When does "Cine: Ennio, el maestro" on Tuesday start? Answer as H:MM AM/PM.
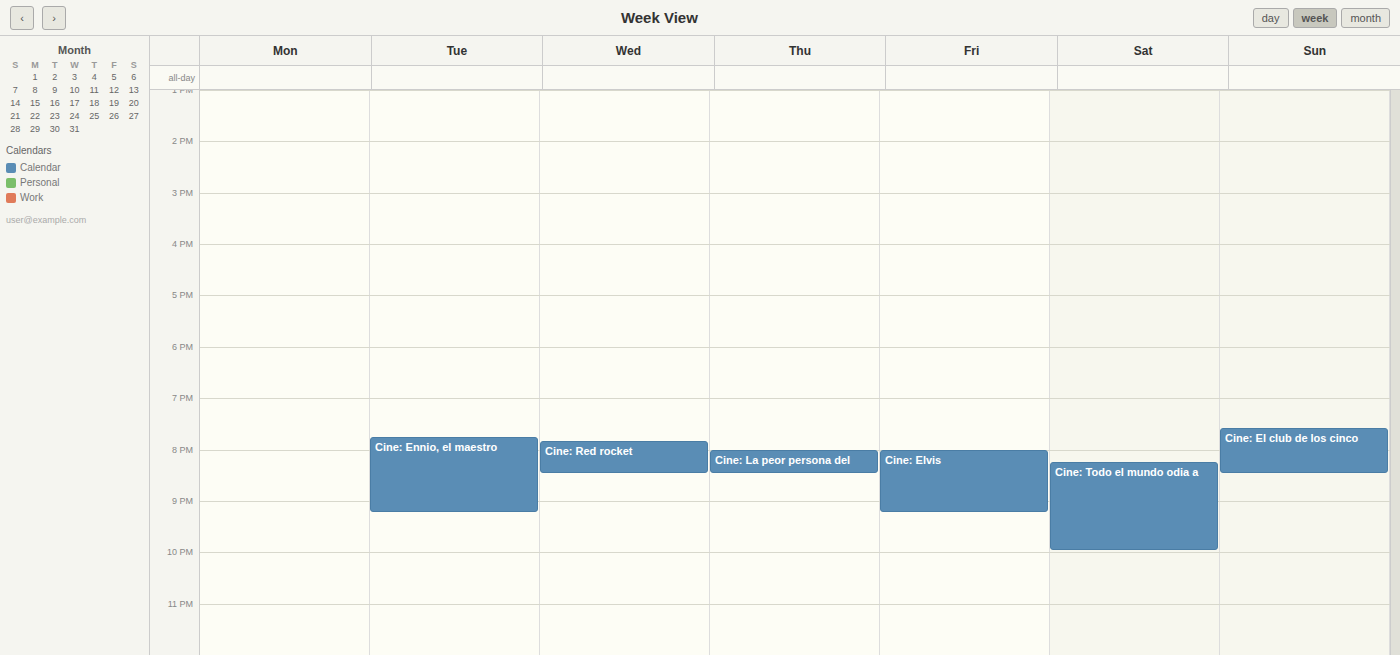
7:45 PM